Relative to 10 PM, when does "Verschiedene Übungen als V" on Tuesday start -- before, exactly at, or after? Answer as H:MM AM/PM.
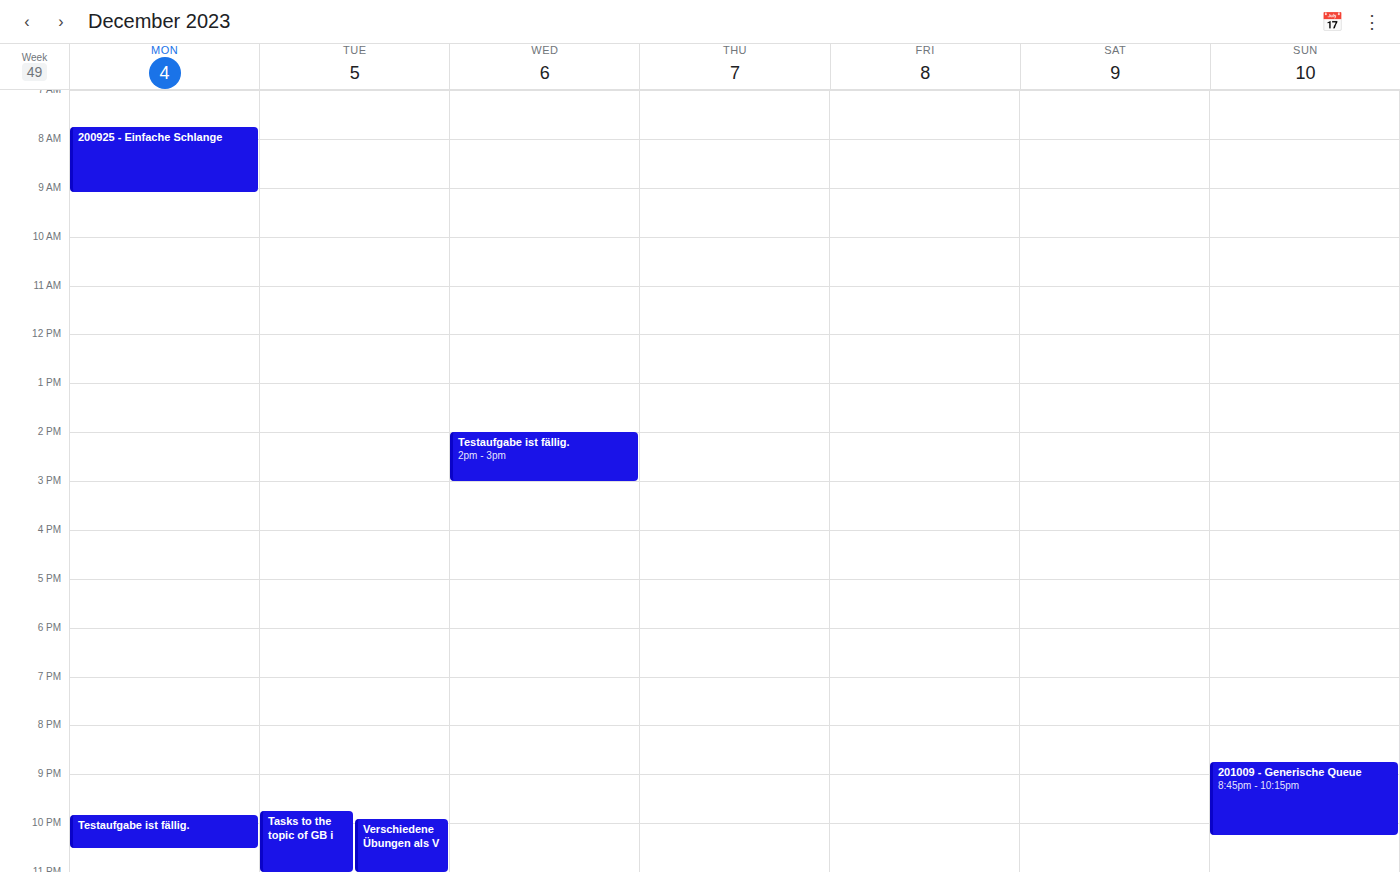
9:55 PM -- before 10 PM, 5 minutes above the 10 PM line.